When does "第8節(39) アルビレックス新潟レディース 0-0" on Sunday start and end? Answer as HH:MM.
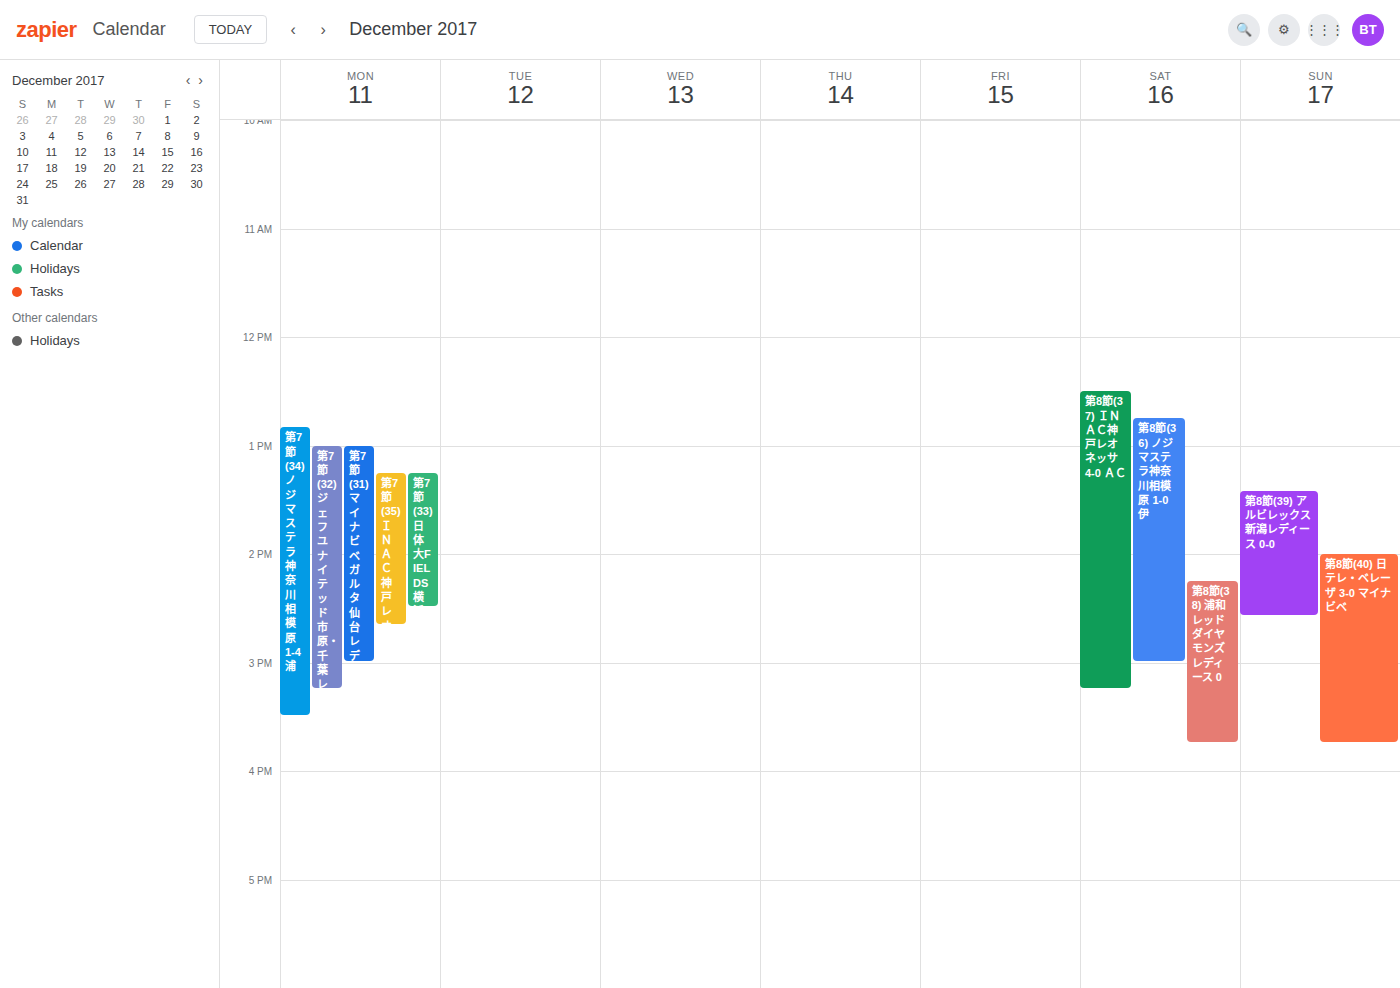
13:25 to 14:35